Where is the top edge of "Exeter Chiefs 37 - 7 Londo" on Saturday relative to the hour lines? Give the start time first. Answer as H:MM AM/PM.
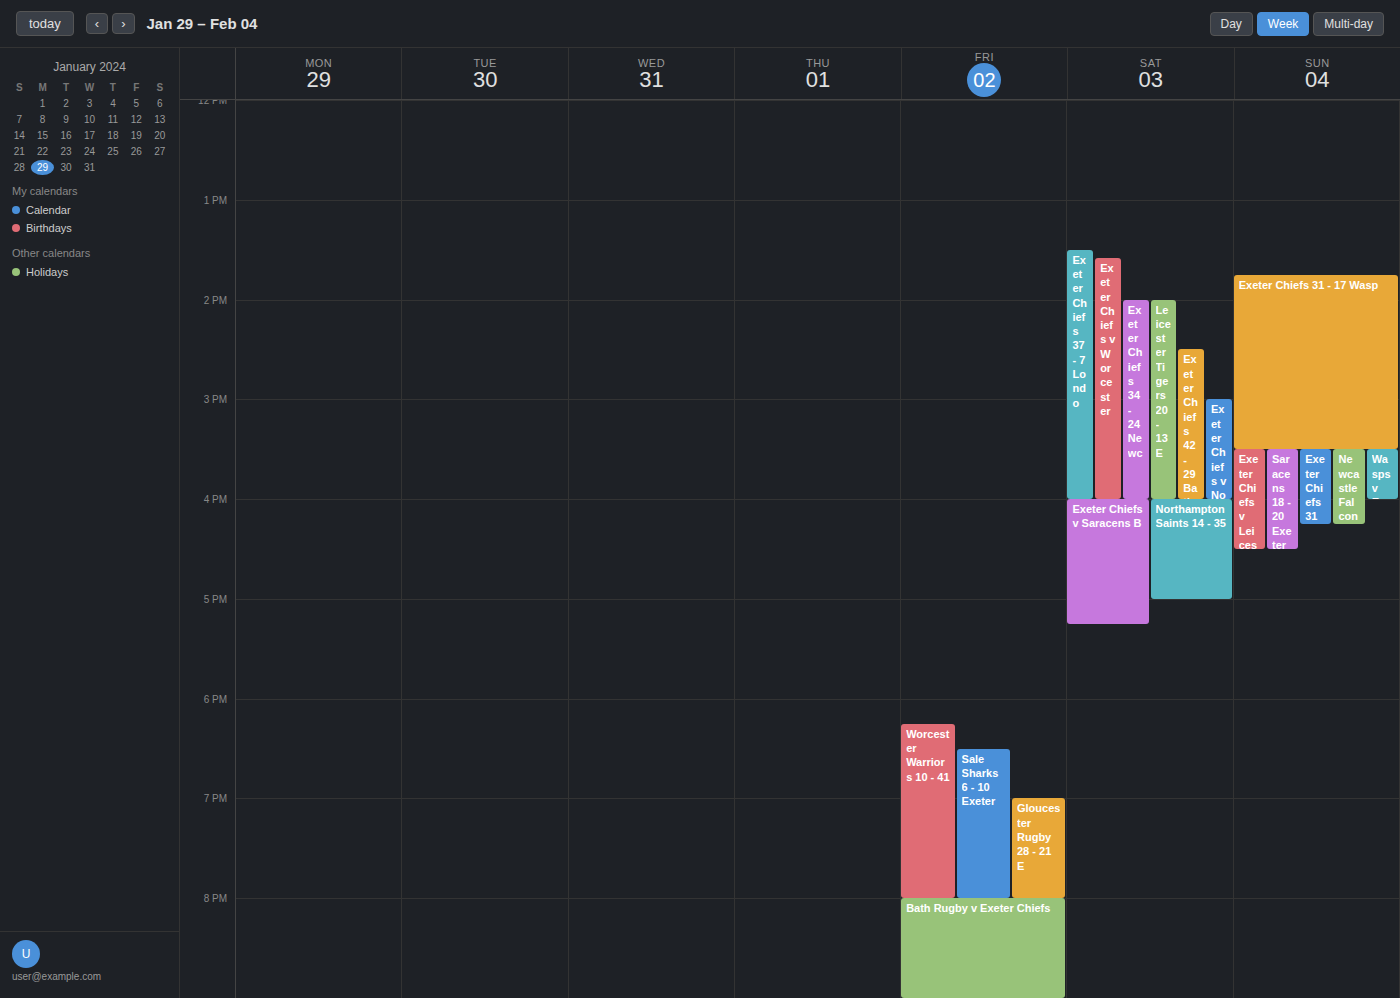
1:30 PM -- halfway between the 1 PM and 2 PM lines.